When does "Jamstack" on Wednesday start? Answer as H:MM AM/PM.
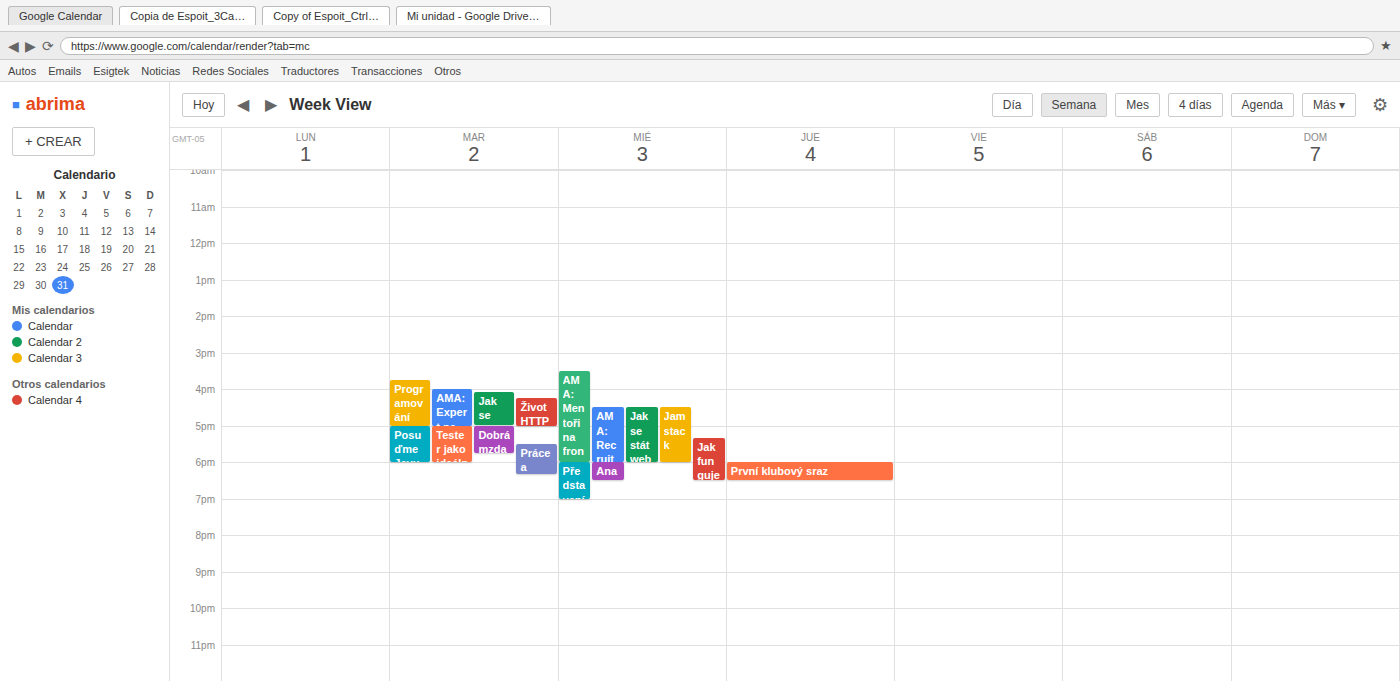
4:30 PM